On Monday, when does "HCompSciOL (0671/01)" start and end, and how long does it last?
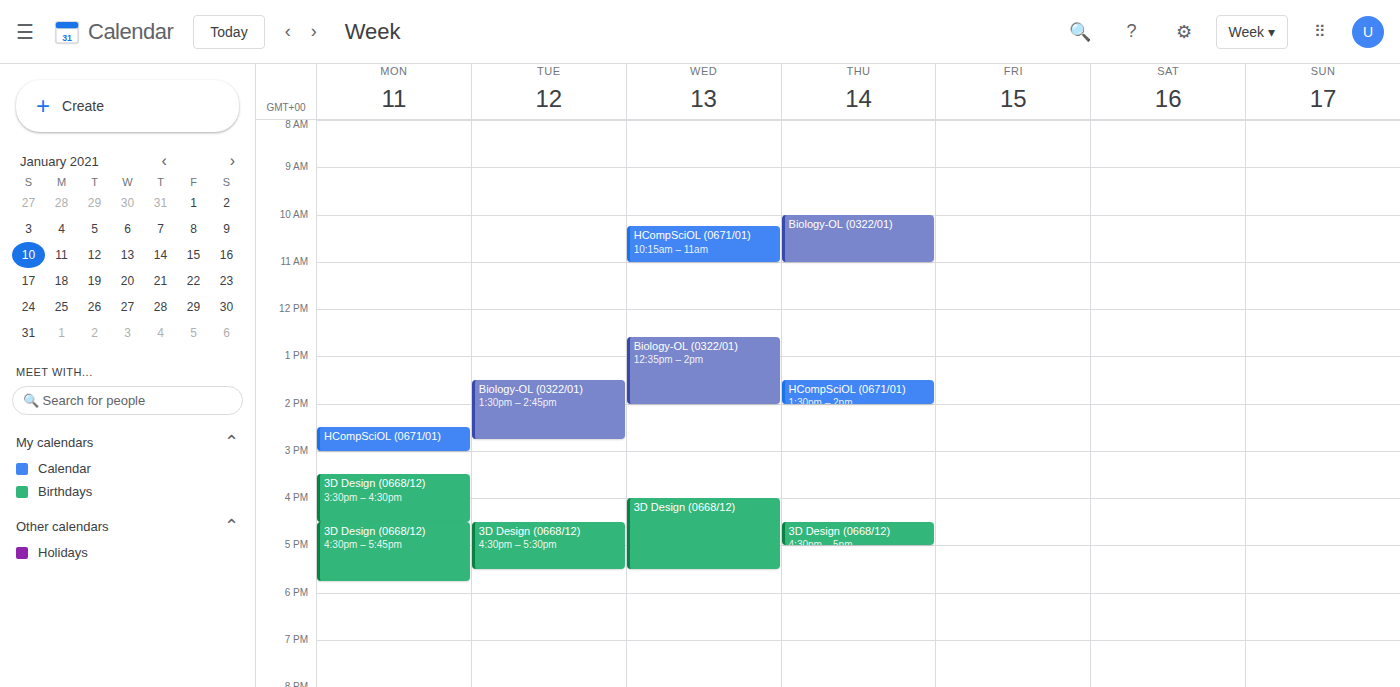
14:30 to 15:00, 30 minutes